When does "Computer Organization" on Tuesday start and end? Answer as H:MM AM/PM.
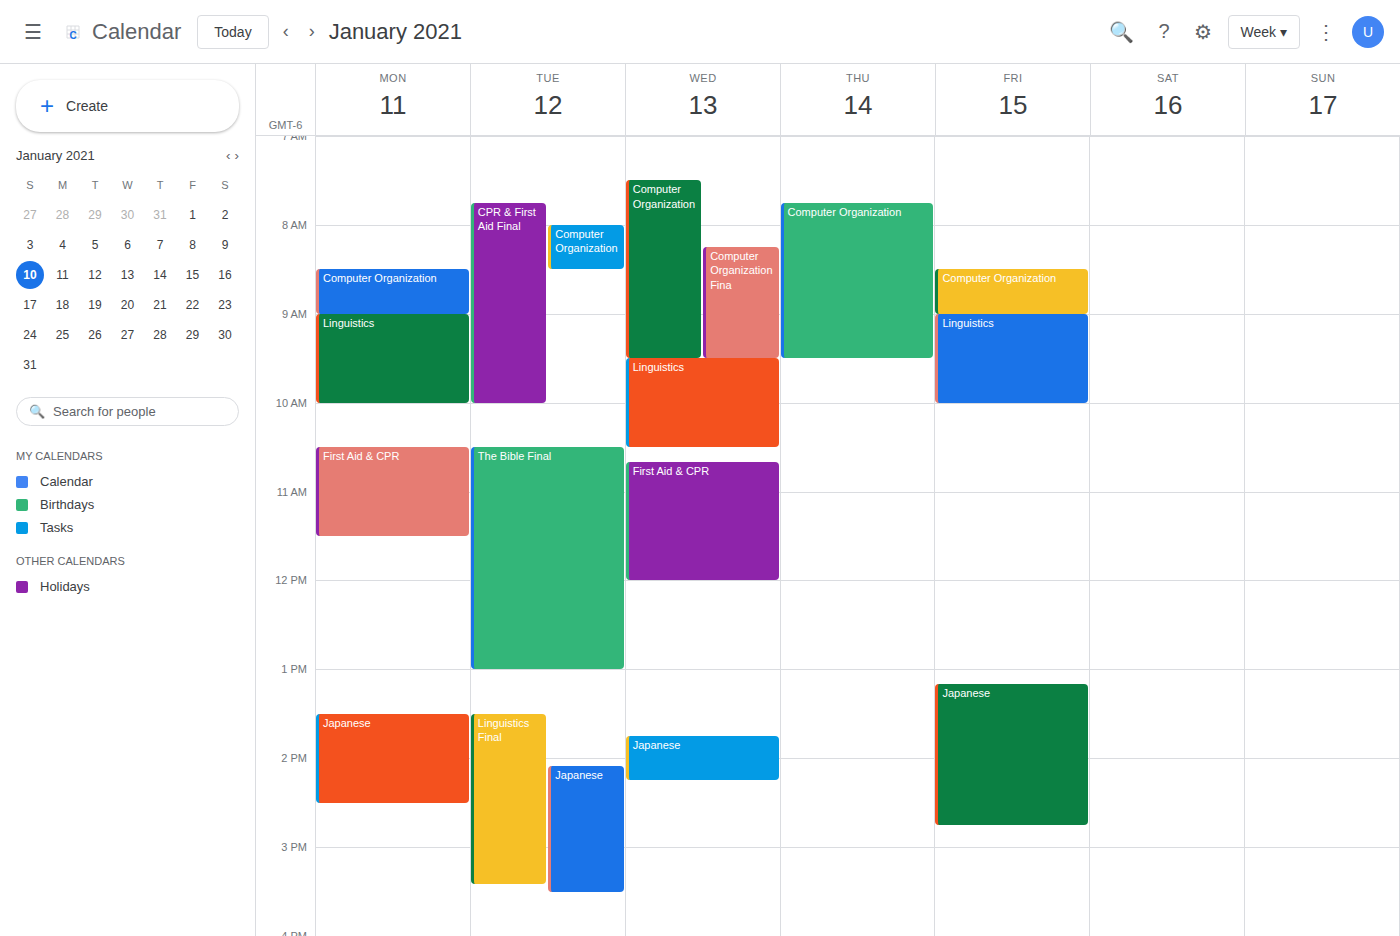
8:00 AM to 8:30 AM